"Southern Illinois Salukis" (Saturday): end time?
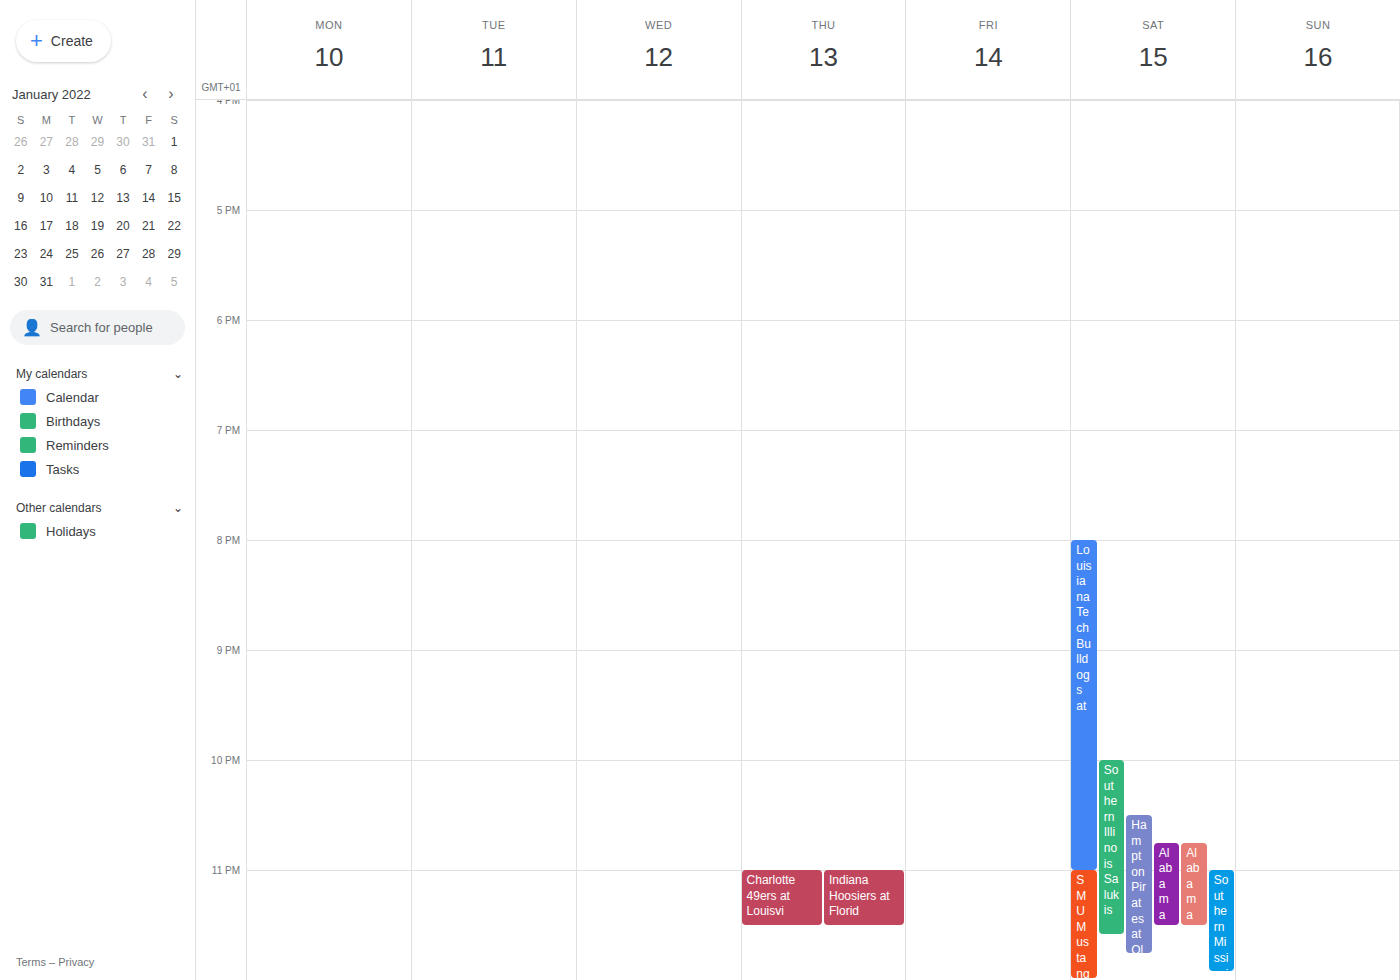
11:35 PM